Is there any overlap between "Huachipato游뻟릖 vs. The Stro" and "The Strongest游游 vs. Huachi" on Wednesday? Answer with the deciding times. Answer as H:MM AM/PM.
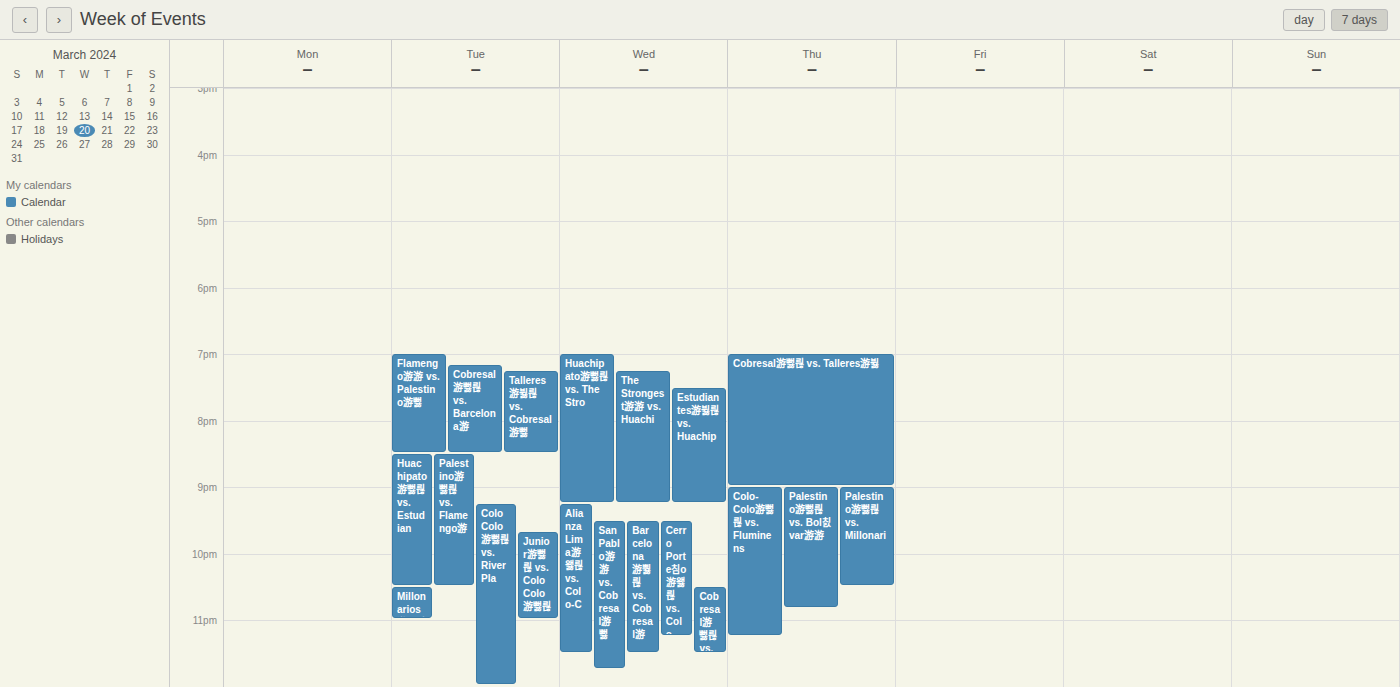
"The Strongest游游 vs. Huachi" starts at 7:15 PM, before "Huachipato游뻟릖 vs. The Stro" ends at 9:15 PM -- they overlap.